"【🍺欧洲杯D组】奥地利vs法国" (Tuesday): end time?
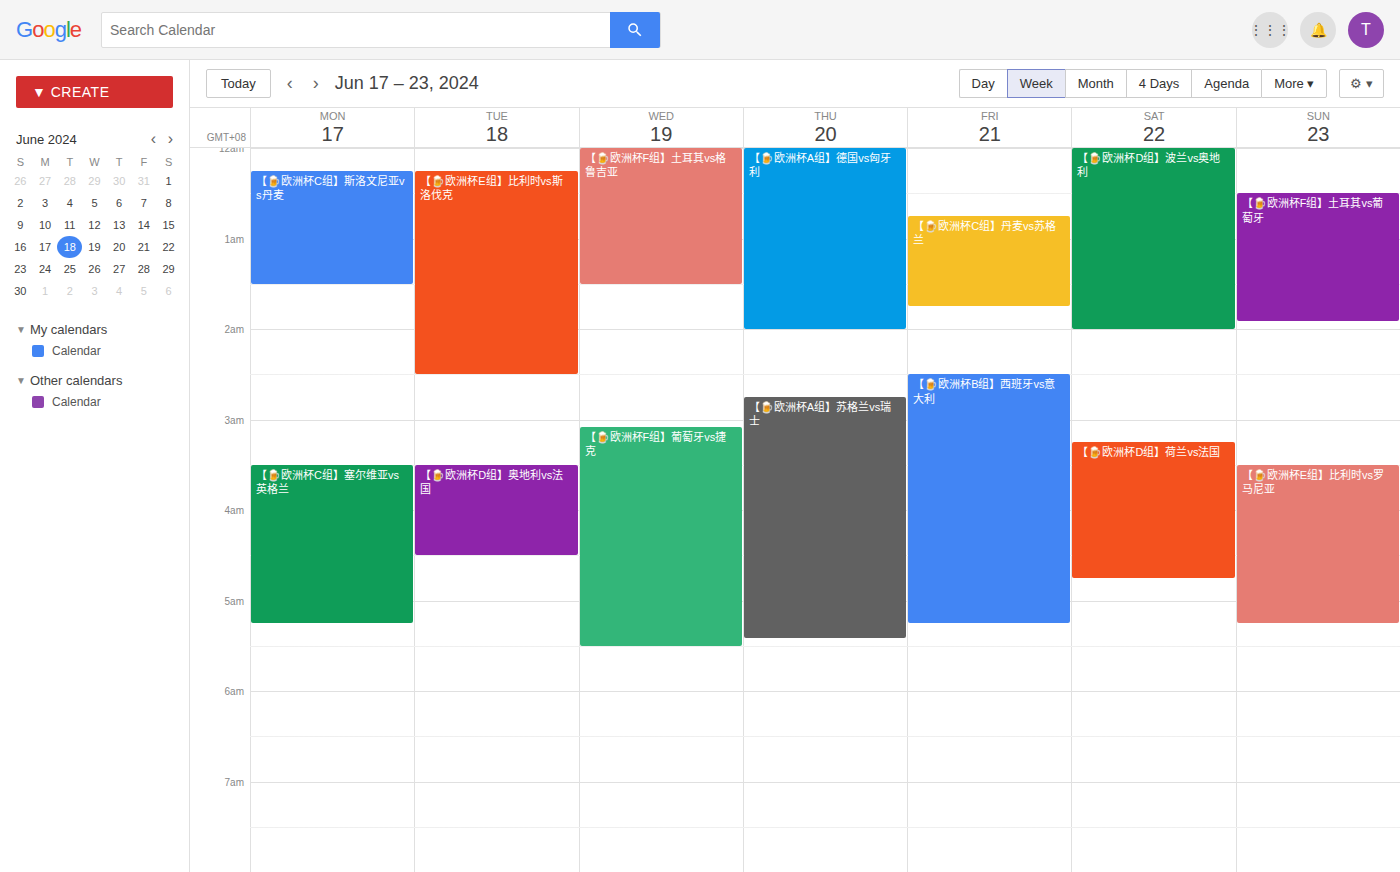
4:30 AM